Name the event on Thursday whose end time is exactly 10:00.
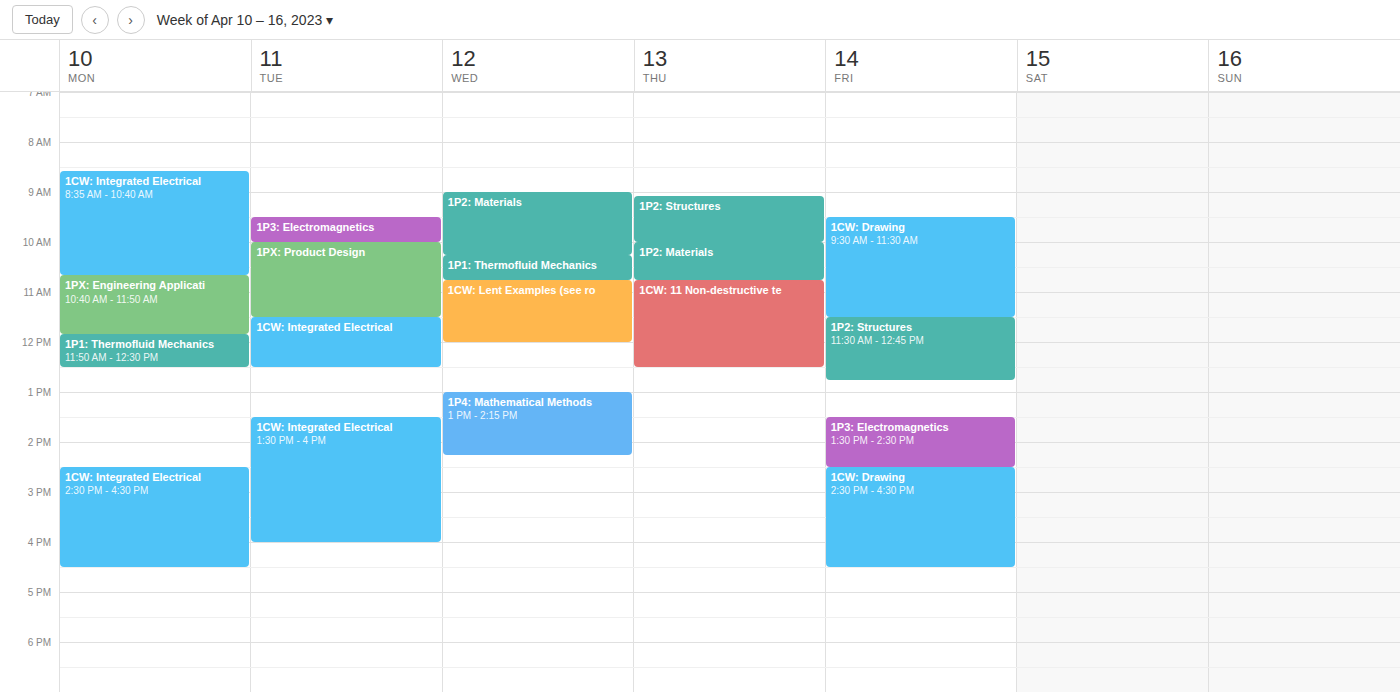
"1P2: Structures"